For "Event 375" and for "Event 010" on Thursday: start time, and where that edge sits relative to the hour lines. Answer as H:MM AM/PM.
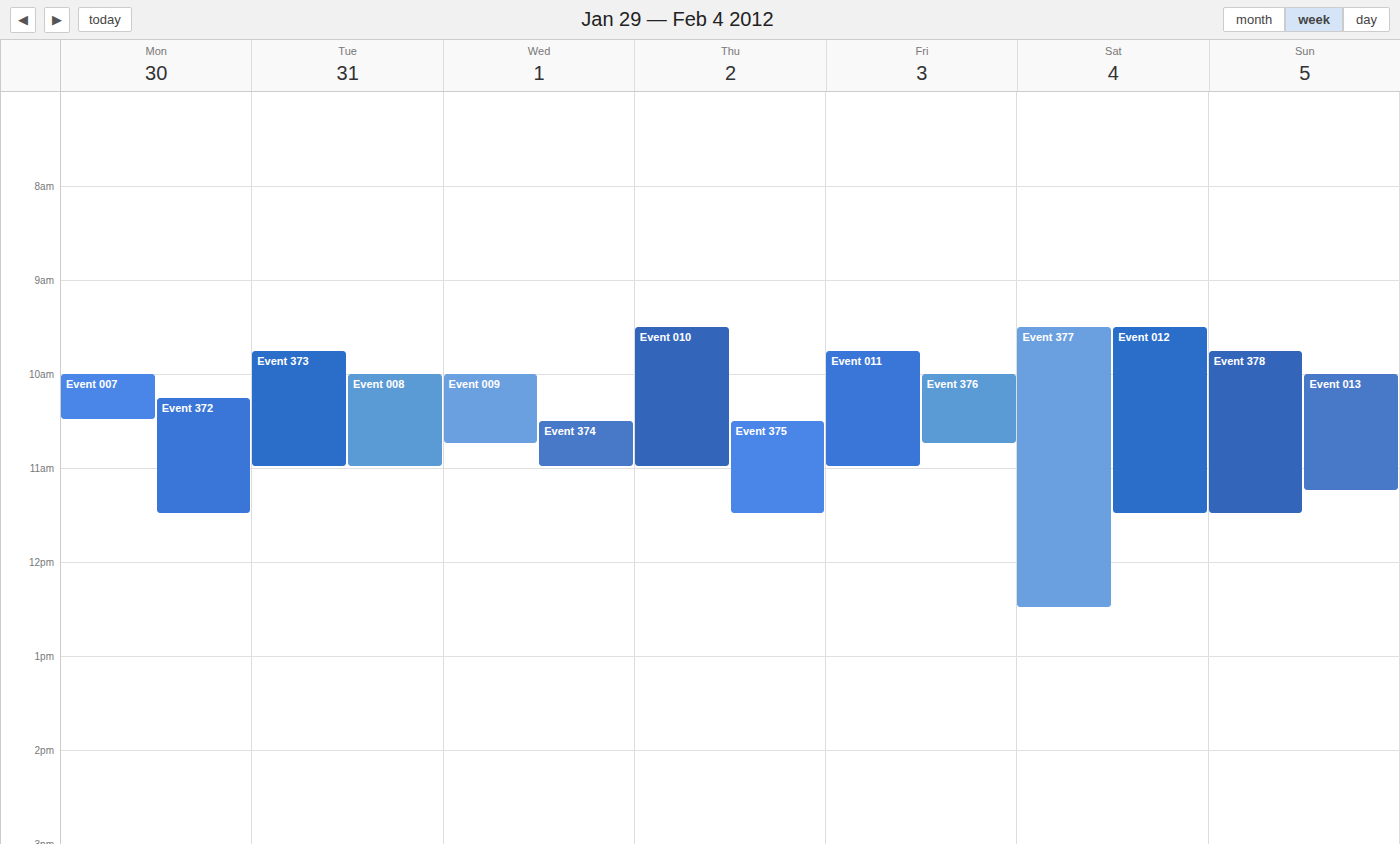
"Event 375": 10:30 AM, halfway between the 10 AM and 11 AM lines. "Event 010": 9:30 AM, halfway between the 9 AM and 10 AM lines.